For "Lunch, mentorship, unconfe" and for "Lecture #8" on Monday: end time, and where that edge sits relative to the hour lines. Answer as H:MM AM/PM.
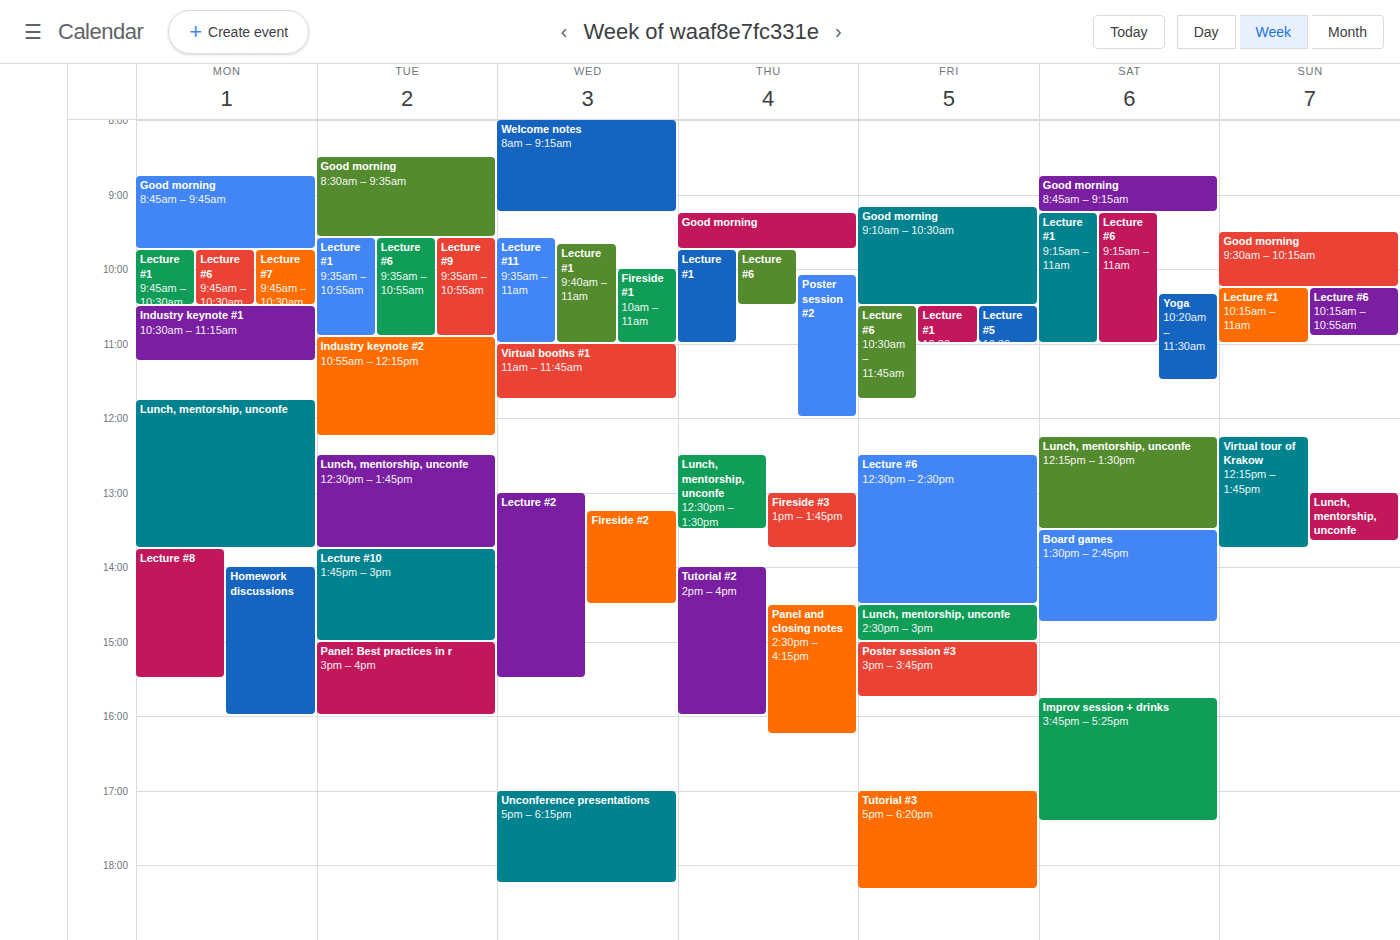
"Lunch, mentorship, unconfe": 1:45 PM, neither: three quarters of the way from the 1 PM line to the 2 PM line. "Lecture #8": 3:30 PM, halfway between the 3 PM and 4 PM lines.